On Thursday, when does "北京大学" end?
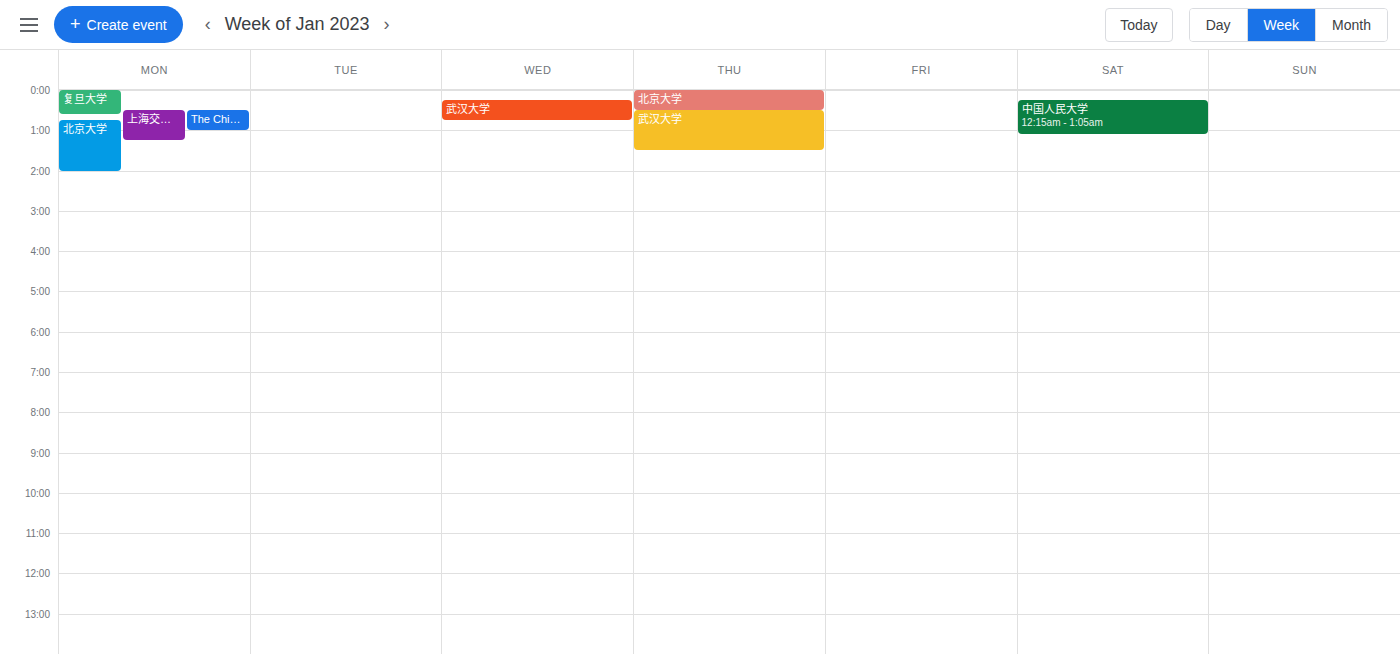
12:30 AM